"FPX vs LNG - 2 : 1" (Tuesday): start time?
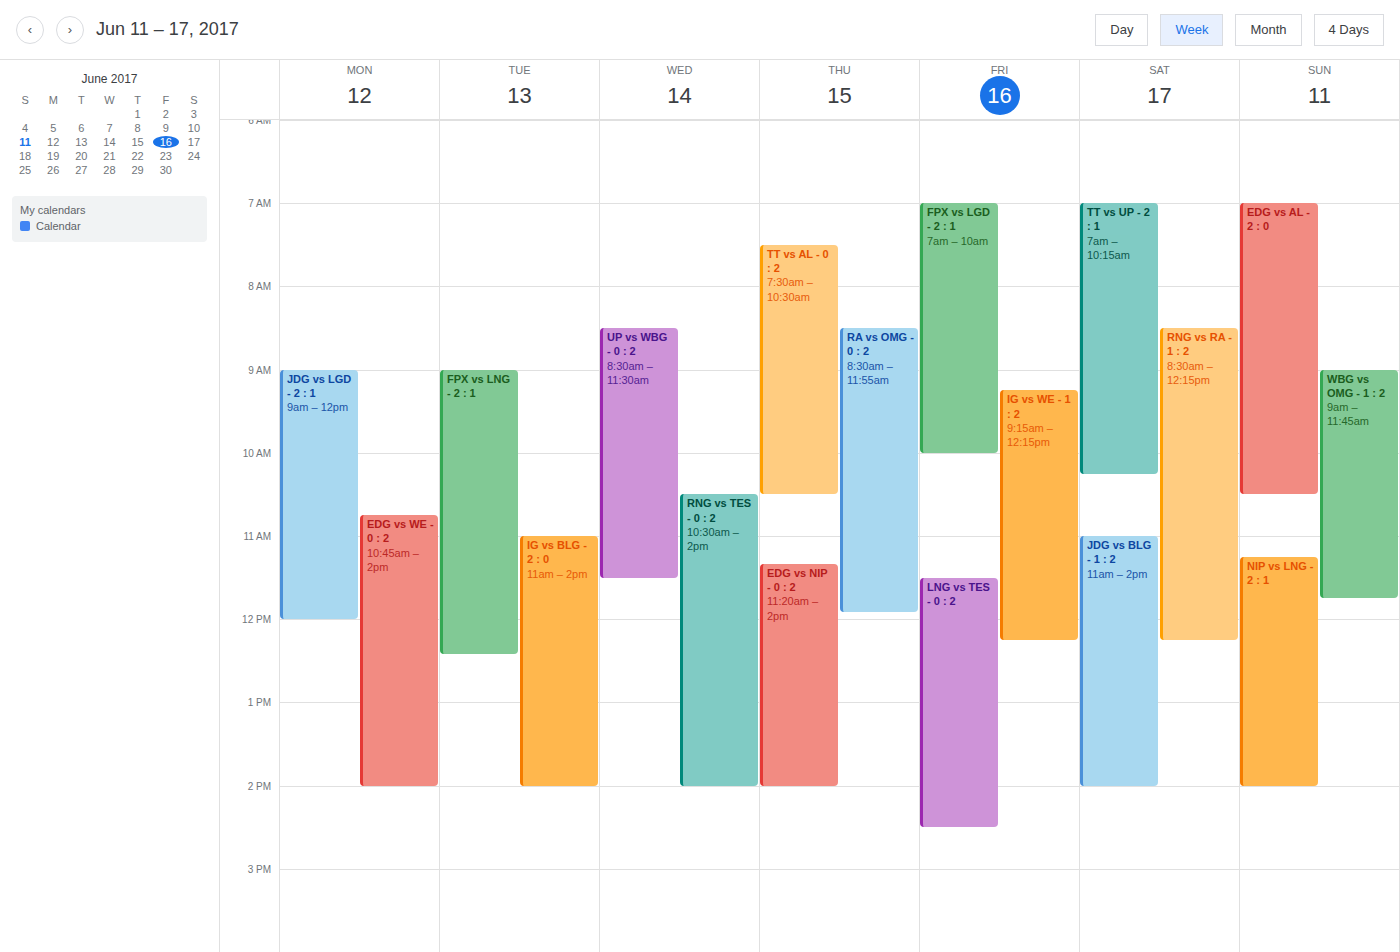
9:00 AM